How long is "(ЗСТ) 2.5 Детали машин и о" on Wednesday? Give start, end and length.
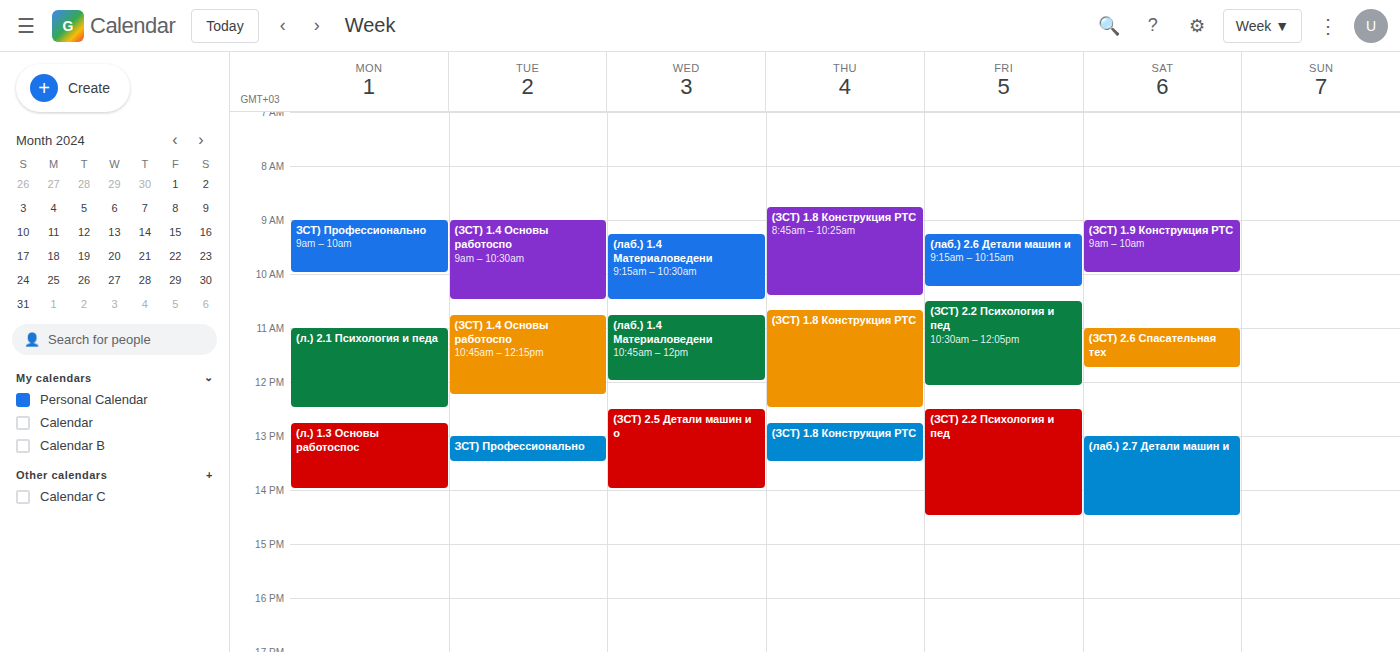
12:30 PM to 2:00 PM, 1 hour 30 minutes